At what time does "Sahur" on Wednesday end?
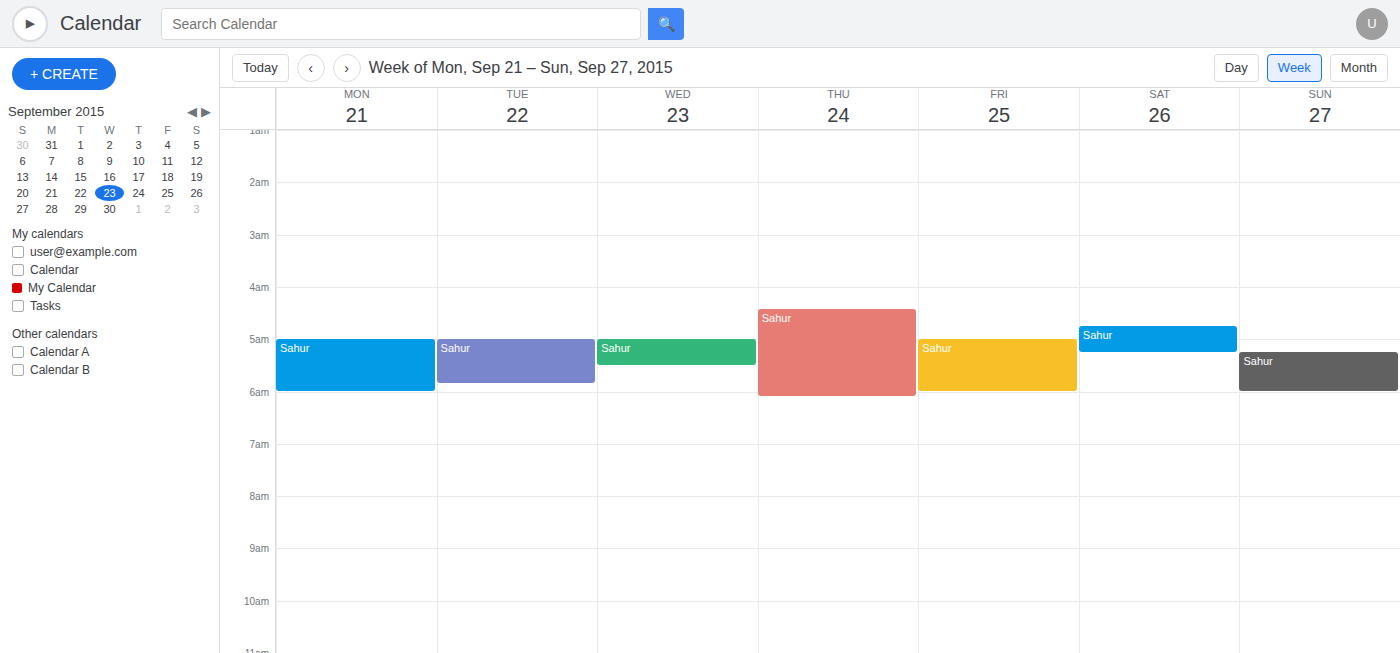
5:30 AM